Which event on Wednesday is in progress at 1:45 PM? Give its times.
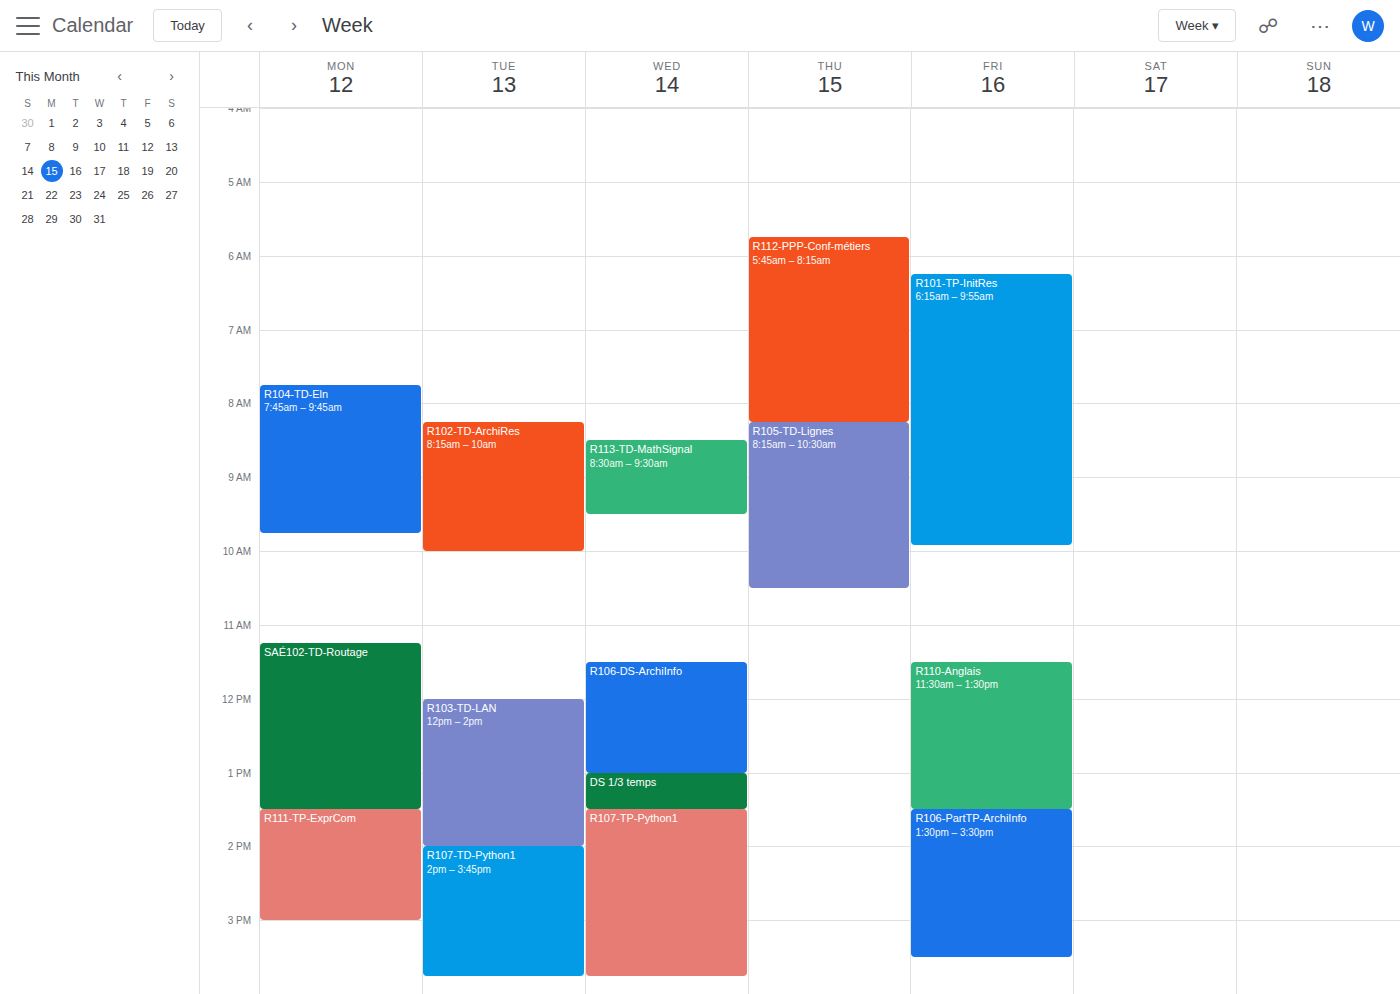
"R107-TP-Python1", 1:30 PM to 3:45 PM